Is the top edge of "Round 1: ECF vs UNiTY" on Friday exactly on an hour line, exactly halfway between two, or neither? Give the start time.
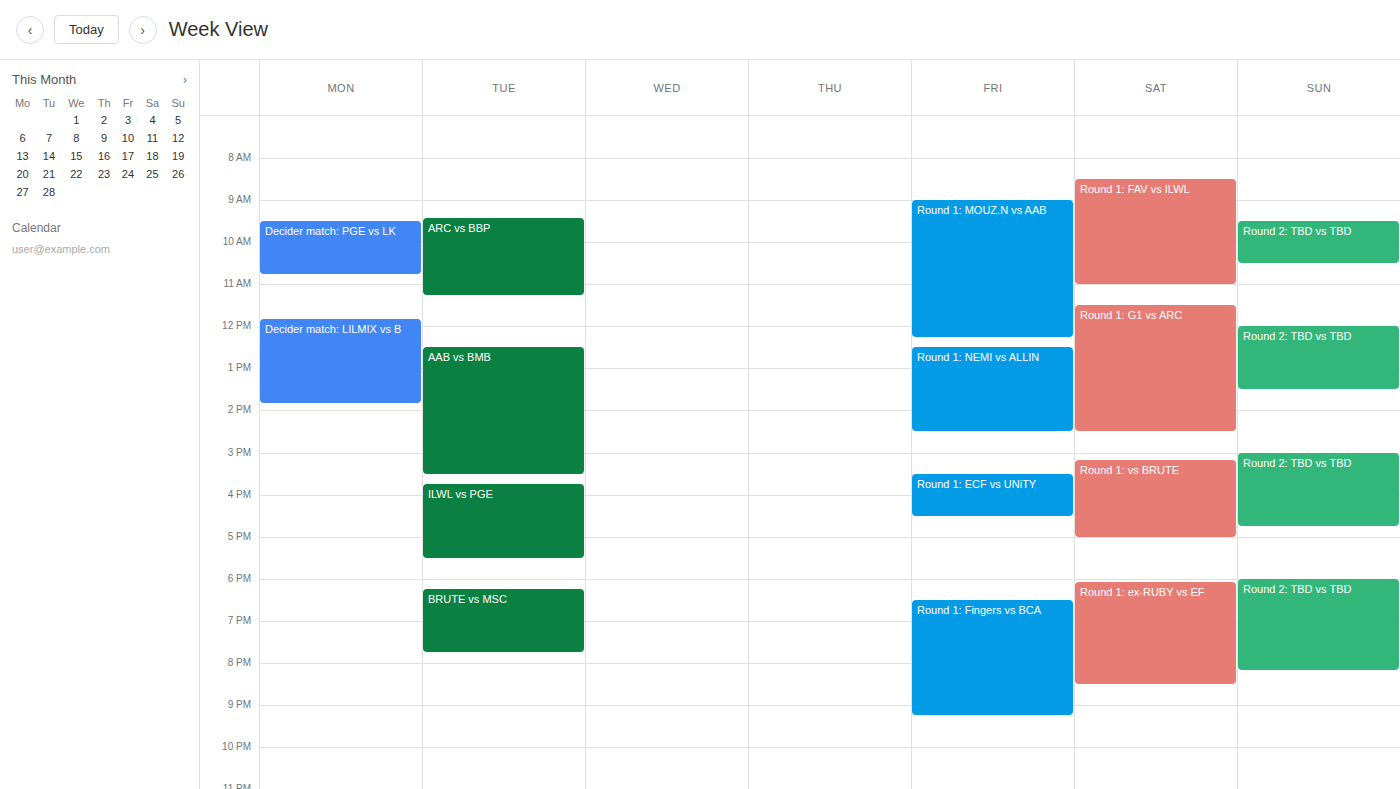
15:30 -- halfway between the 15:00 and 16:00 lines.